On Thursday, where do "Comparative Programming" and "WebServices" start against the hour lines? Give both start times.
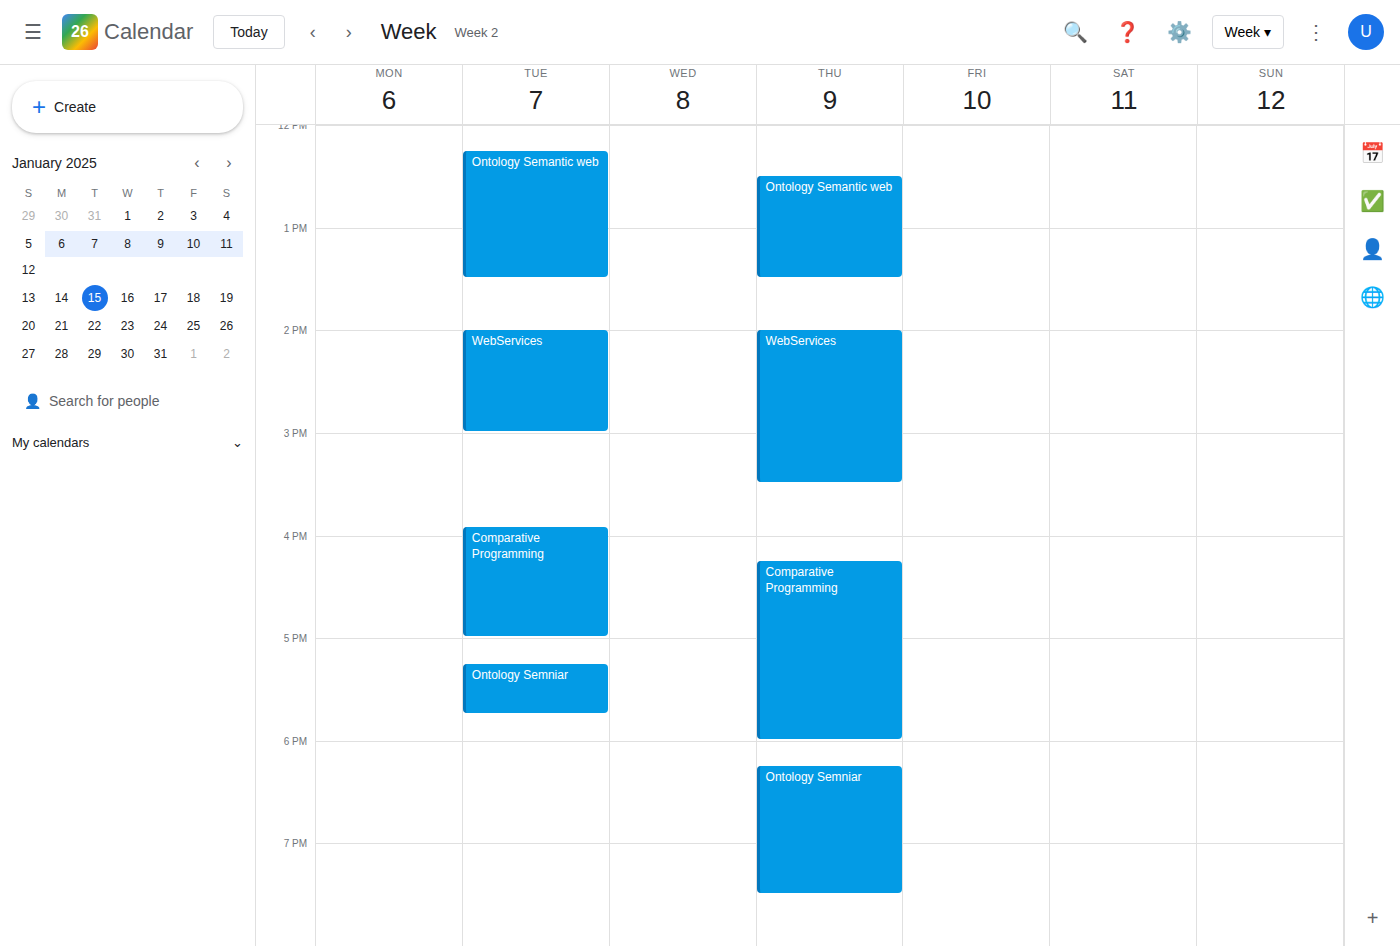
"Comparative Programming": 4:15 PM, neither: a quarter of the way from the 4 PM line to the 5 PM line. "WebServices": 2:00 PM, exactly on the 2 PM line.